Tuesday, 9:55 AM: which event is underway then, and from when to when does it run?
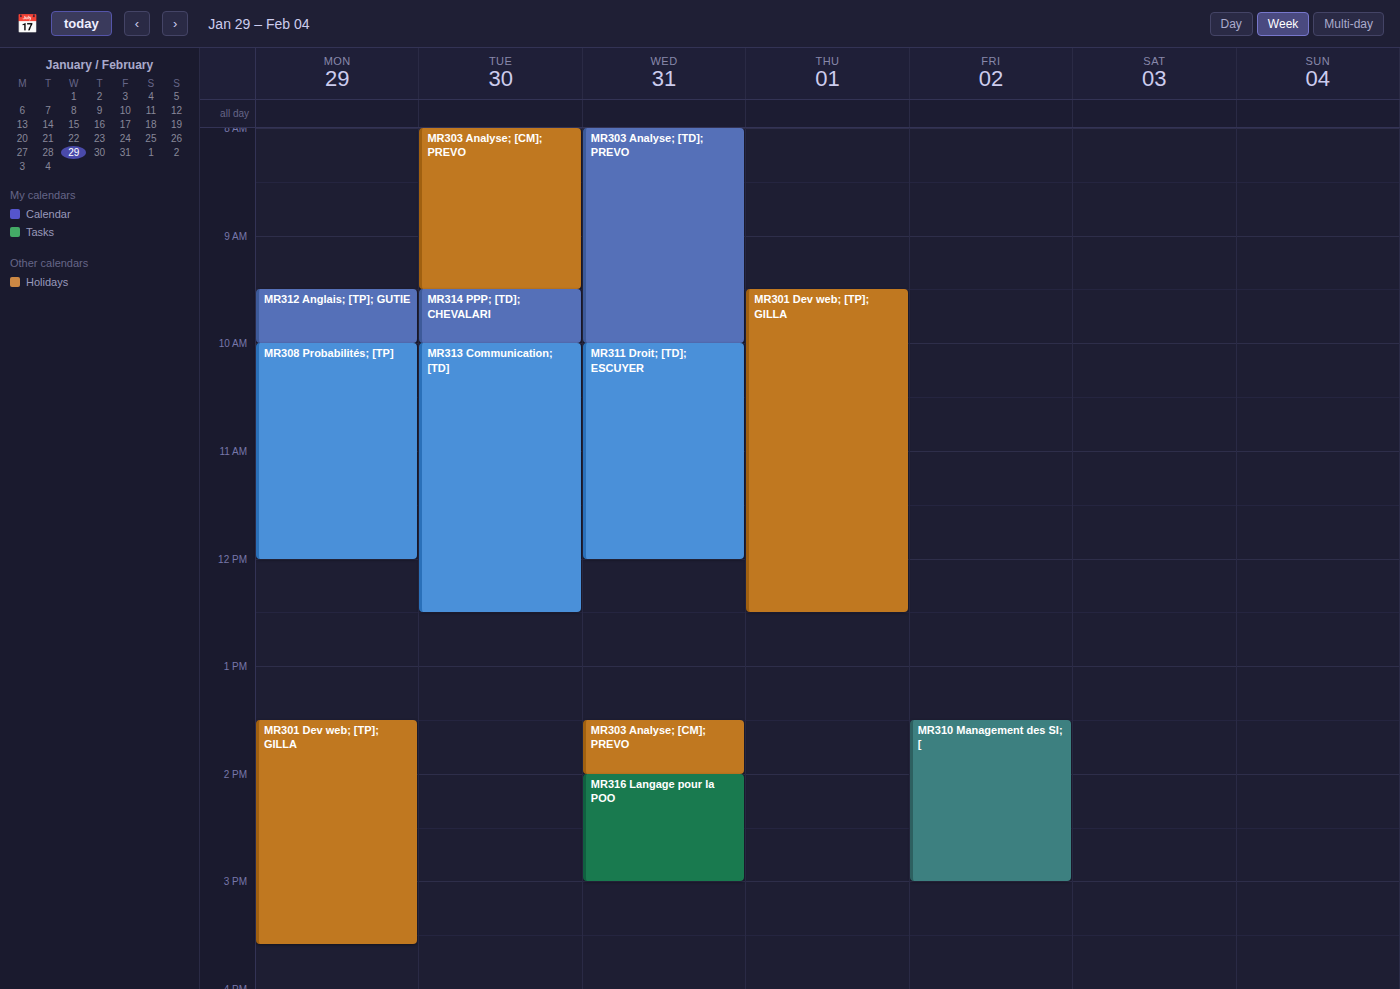
"MR314 PPP; [TD]; CHEVALARI", 9:30 AM to 10:00 AM